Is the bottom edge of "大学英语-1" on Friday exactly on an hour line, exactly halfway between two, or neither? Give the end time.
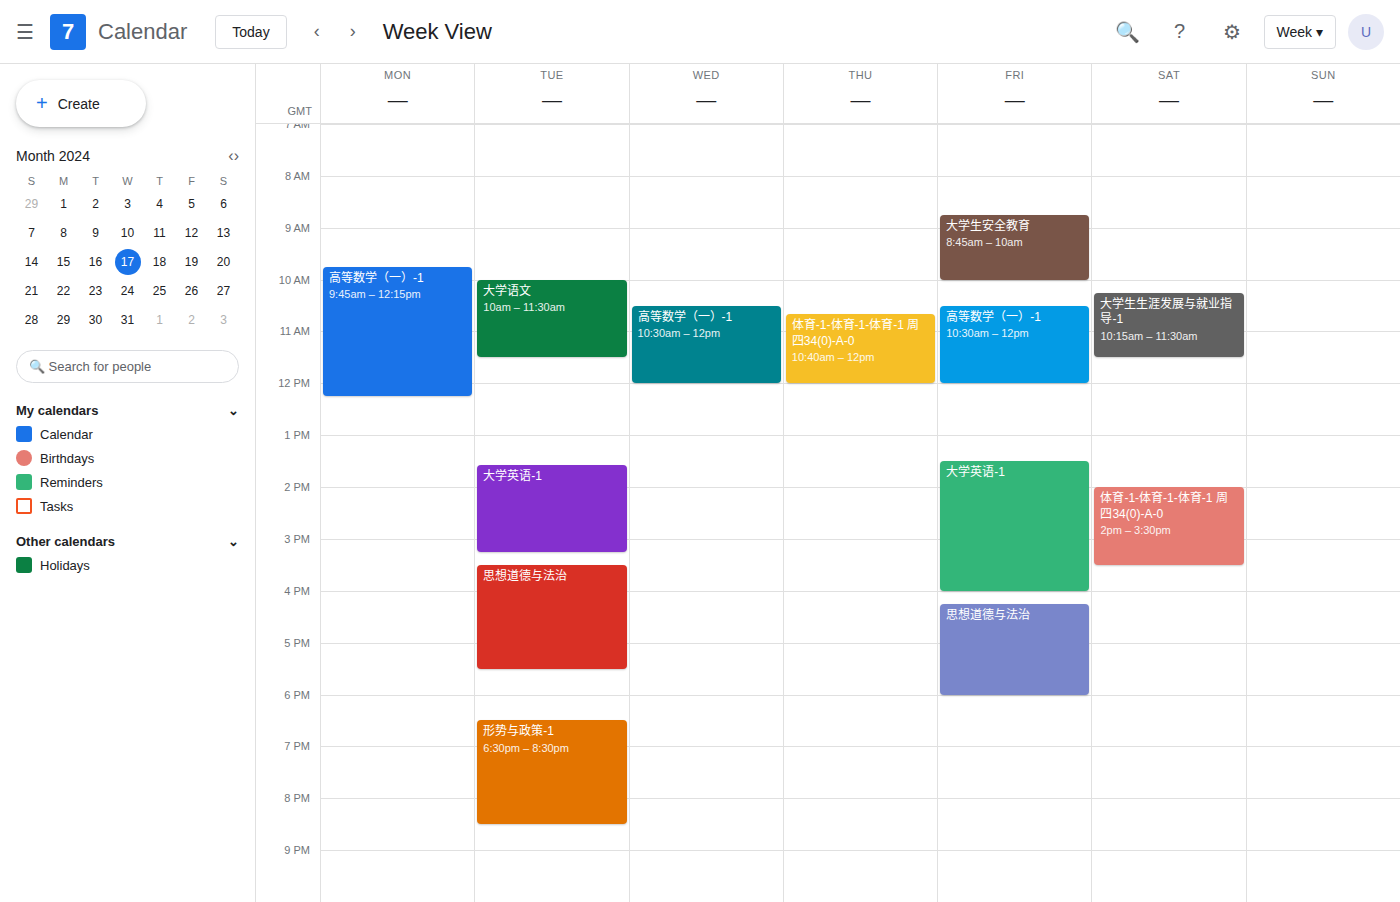
4:00 PM -- exactly on the 4 PM line.